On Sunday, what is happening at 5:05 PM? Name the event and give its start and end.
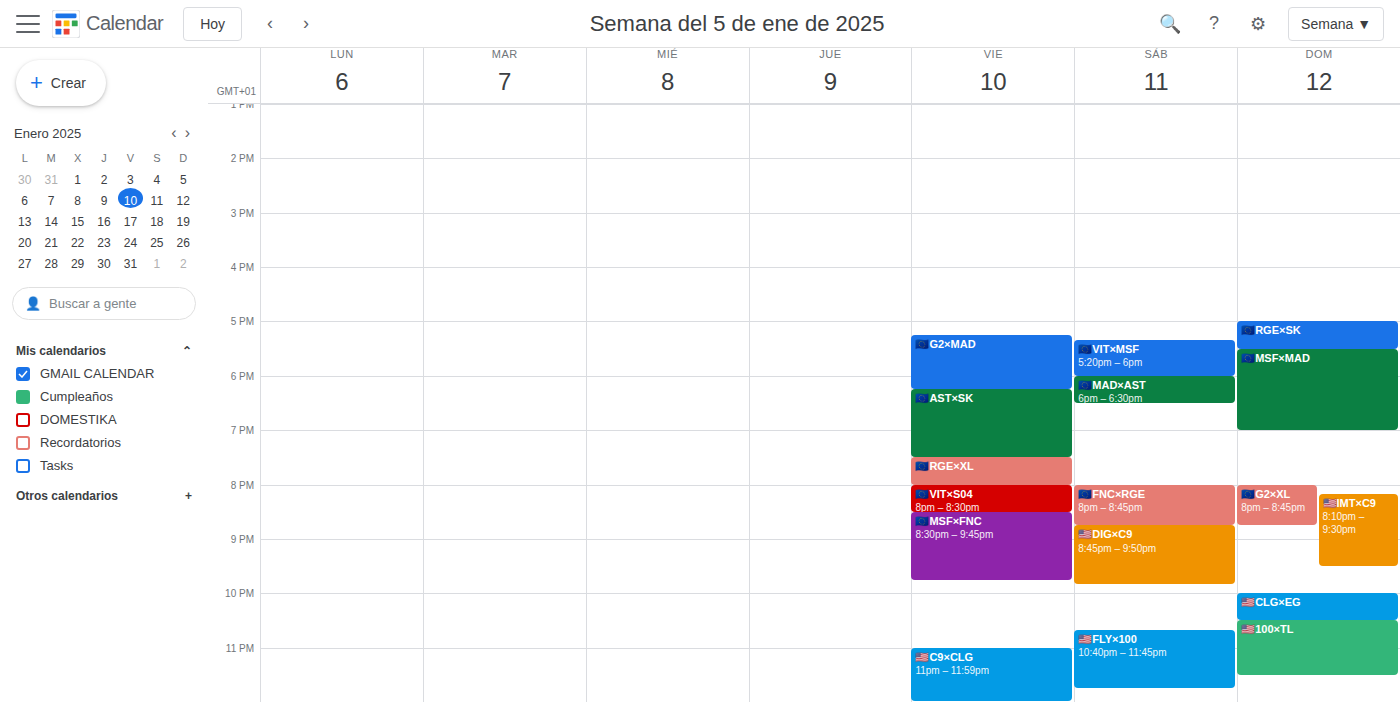
"🇪🇺RGE×SK", 5:00 PM to 5:30 PM